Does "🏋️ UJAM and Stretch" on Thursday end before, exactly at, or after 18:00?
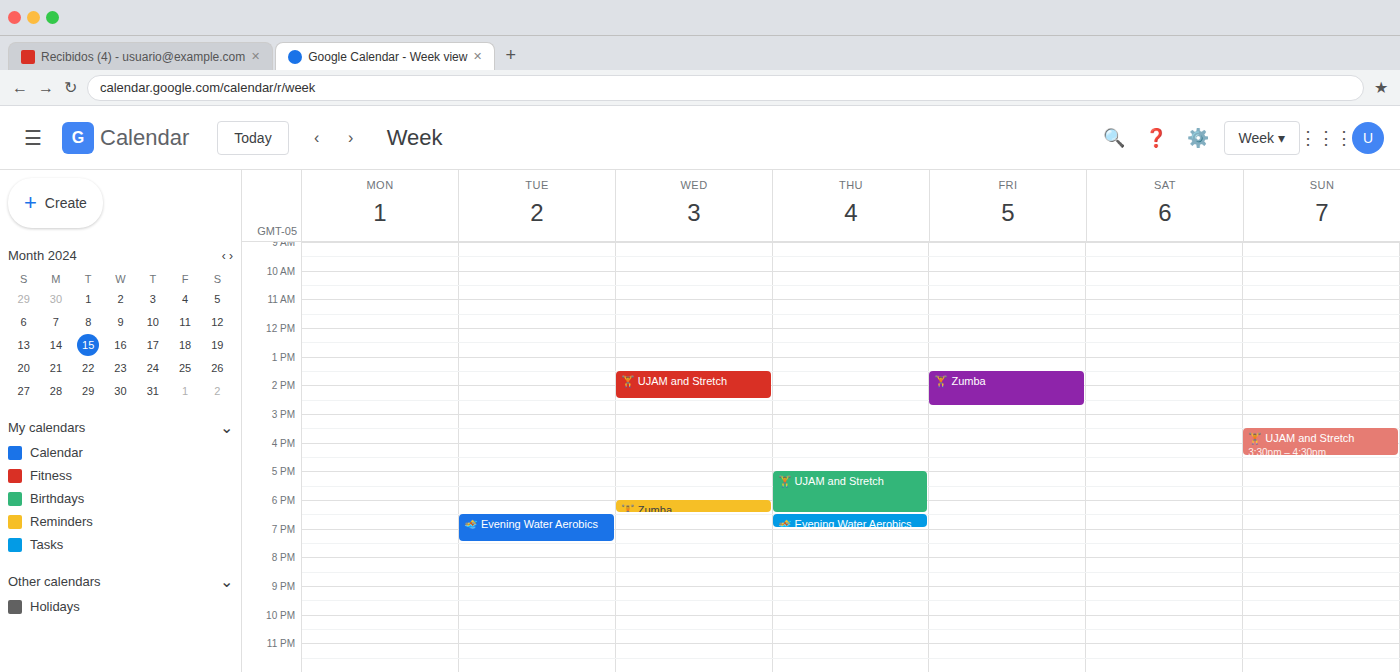
18:30 -- after 18:00, 30 minutes below the 18:00 line.